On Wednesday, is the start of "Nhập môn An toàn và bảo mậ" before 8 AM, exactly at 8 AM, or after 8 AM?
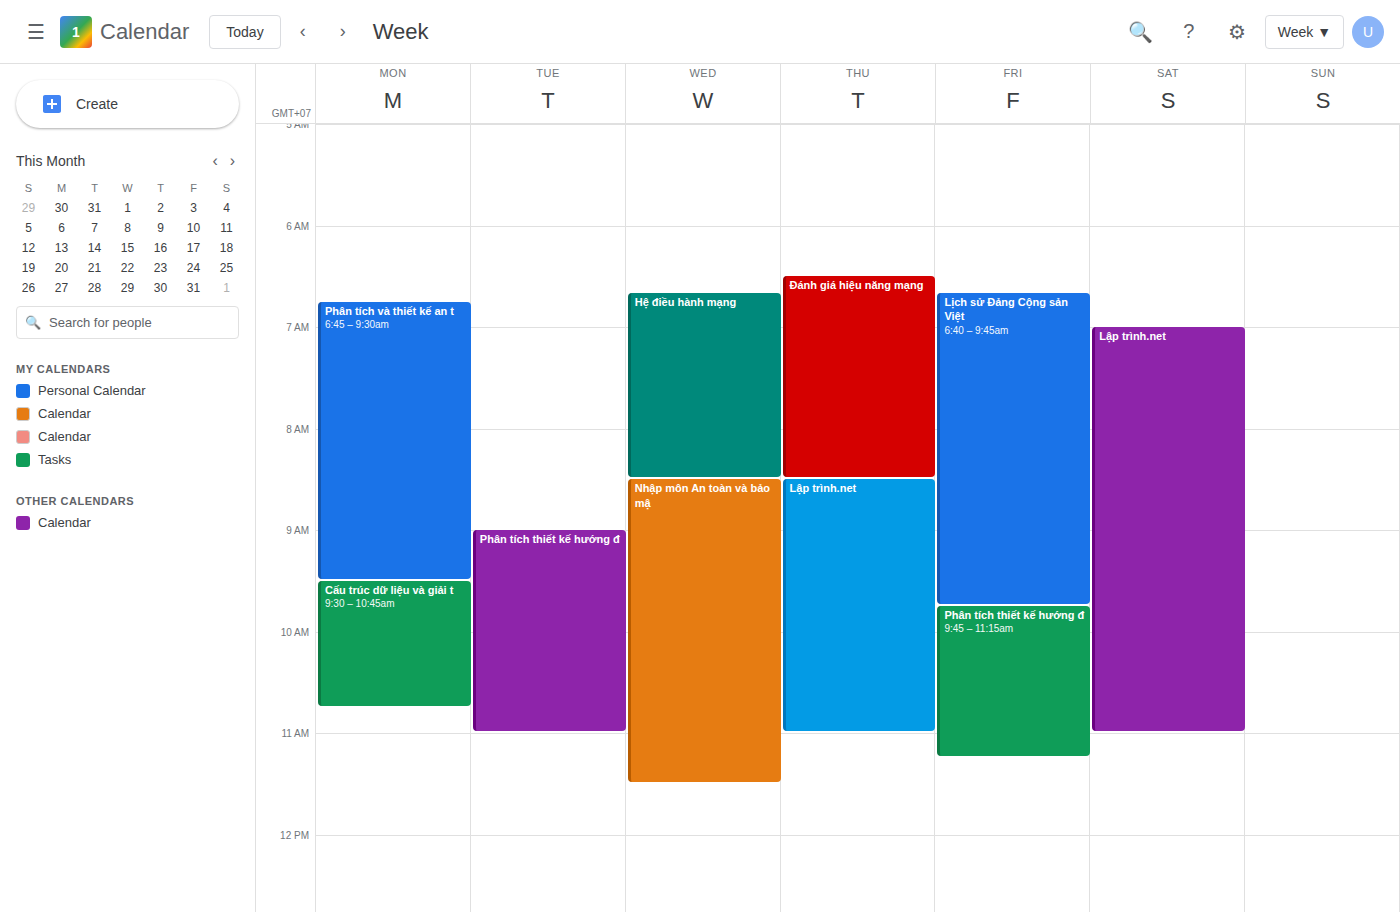
8:30 AM -- after 8 AM, 30 minutes below the 8 AM line.